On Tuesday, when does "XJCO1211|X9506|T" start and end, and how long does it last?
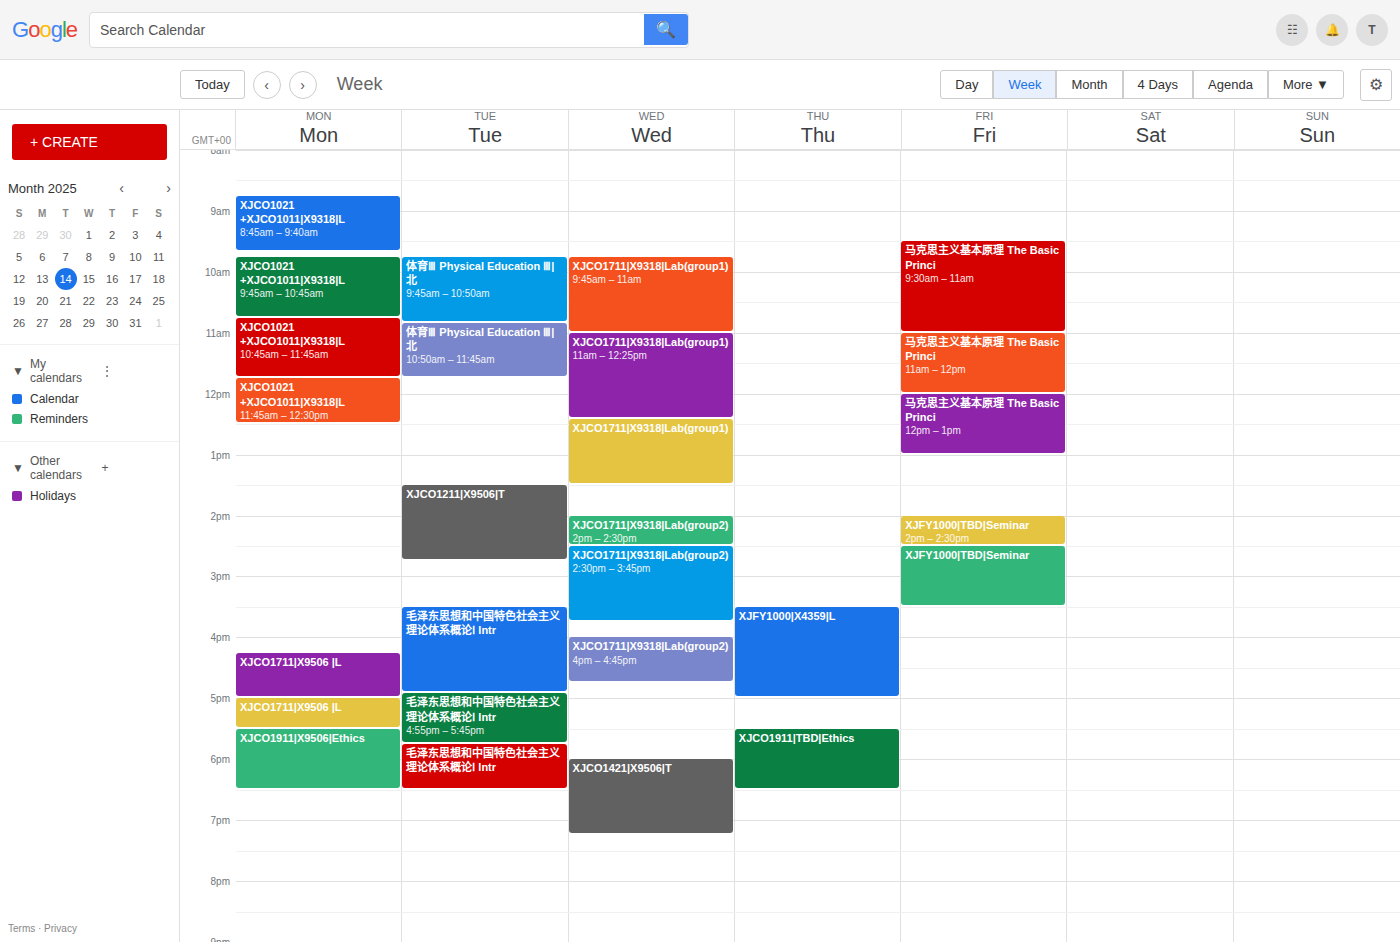
1:30 PM to 2:45 PM, 1 hour 15 minutes